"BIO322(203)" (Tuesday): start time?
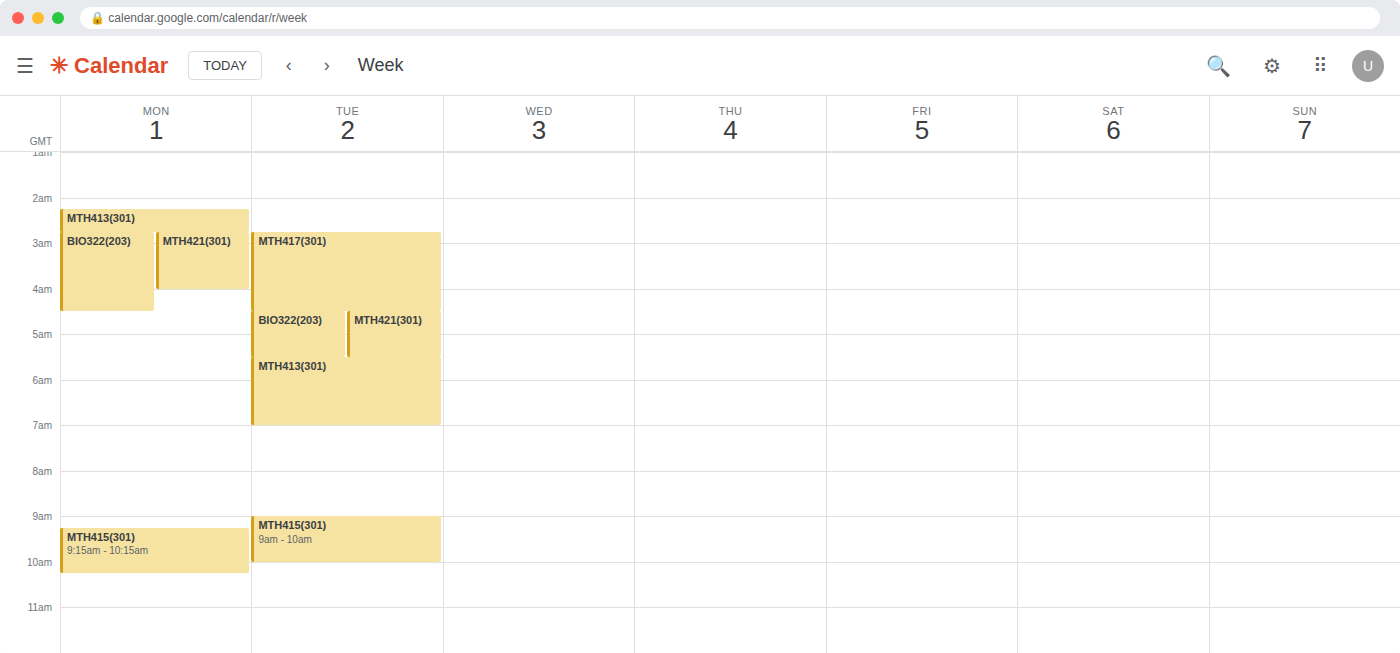
4:30 AM